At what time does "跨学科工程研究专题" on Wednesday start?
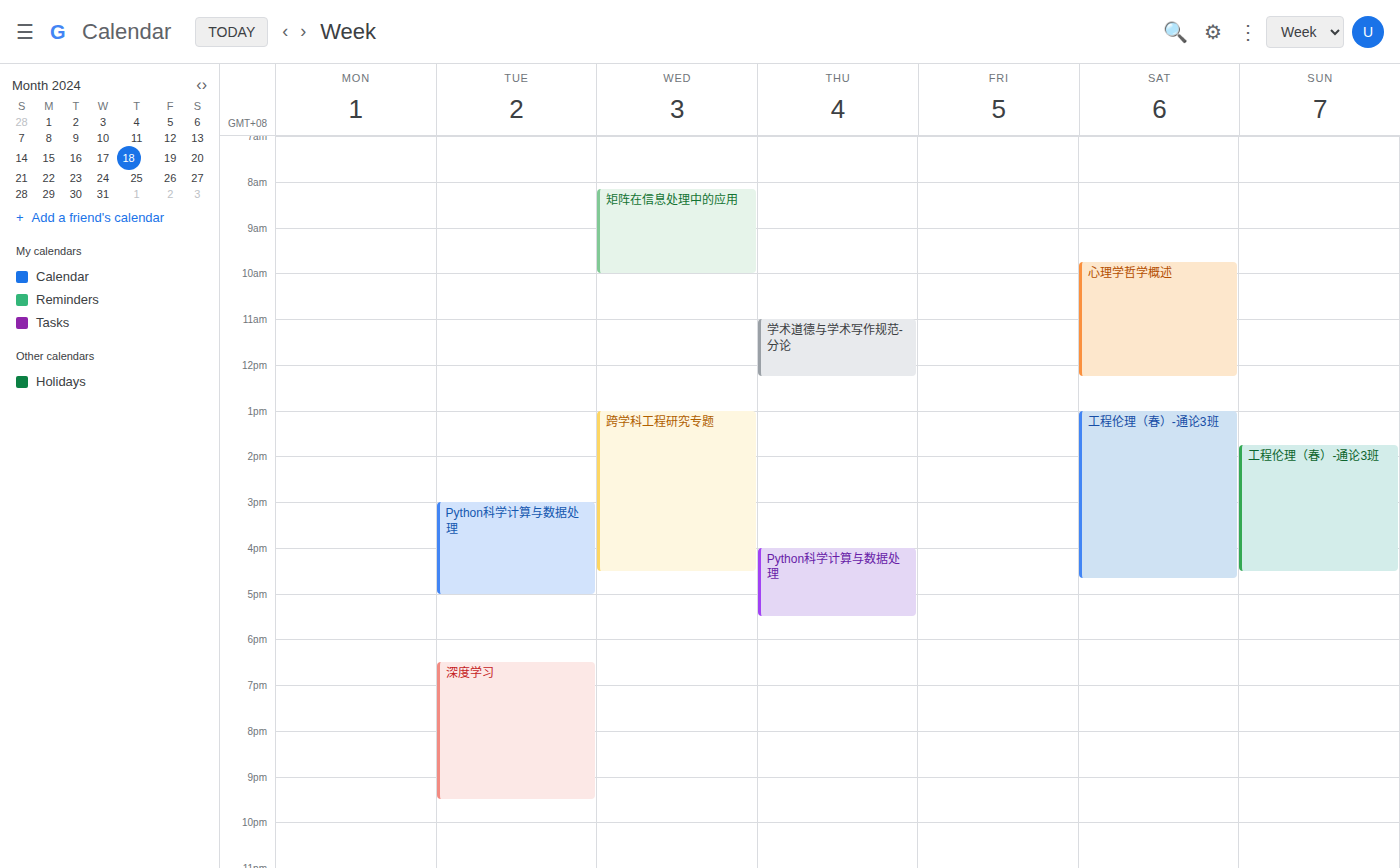
1:00 PM